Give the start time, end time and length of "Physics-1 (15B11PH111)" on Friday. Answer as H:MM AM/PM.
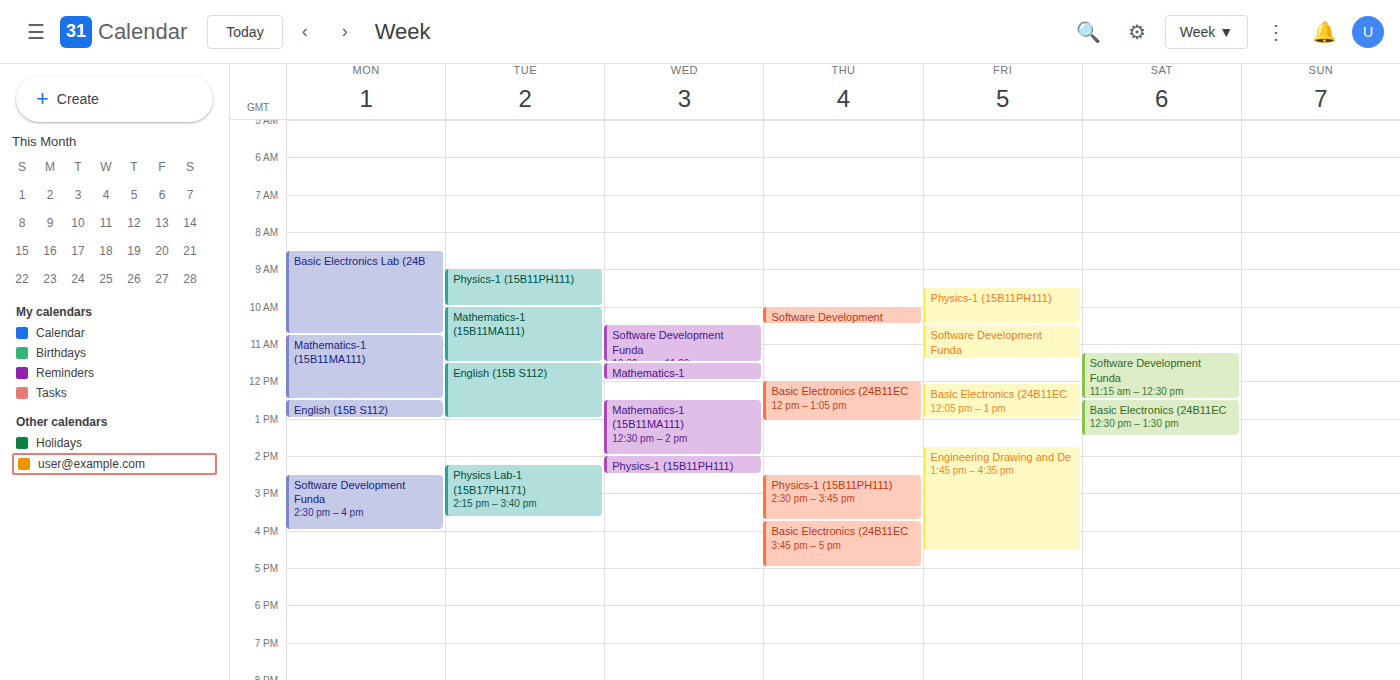
9:30 AM to 10:30 AM, 1 hour